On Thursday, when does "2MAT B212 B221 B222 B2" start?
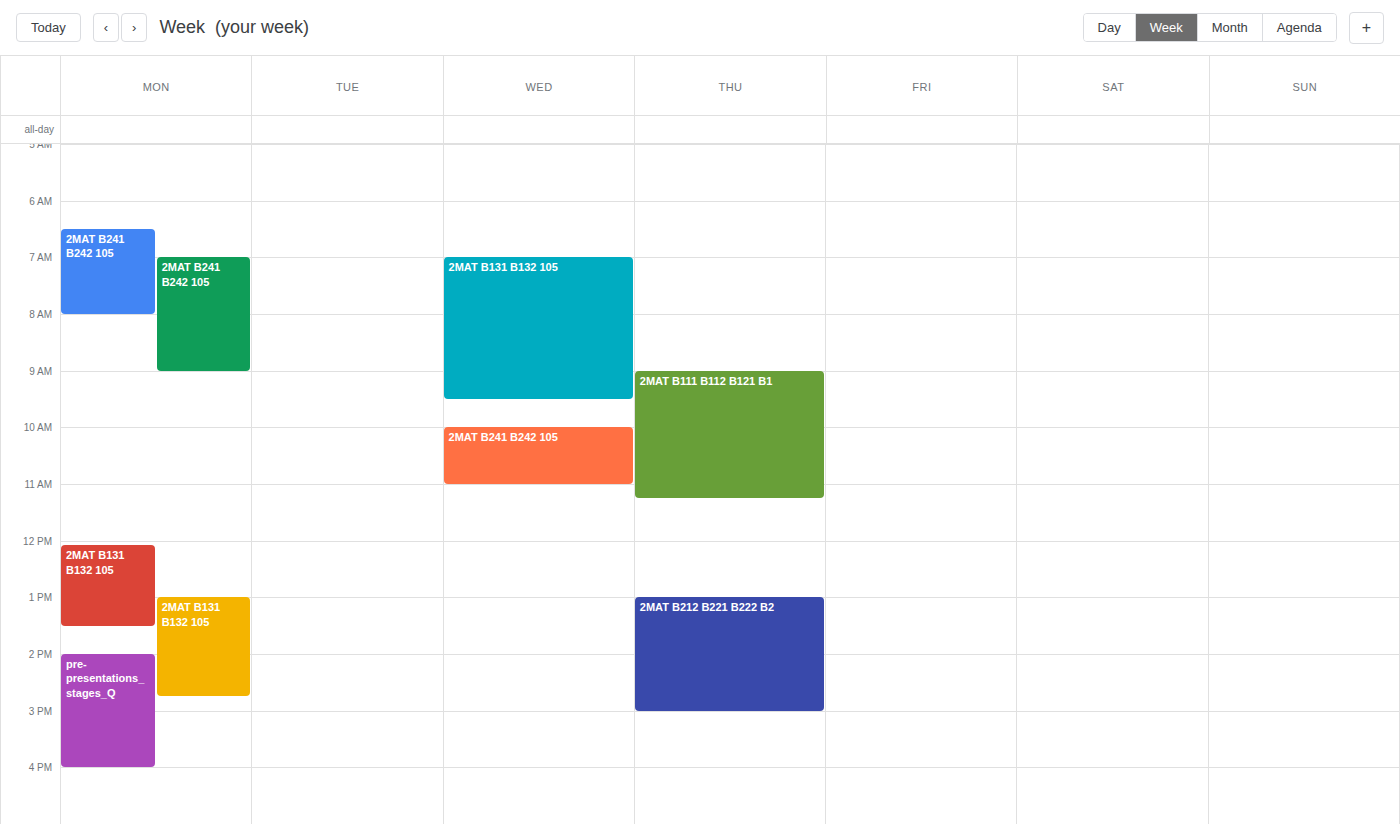
1:00 PM